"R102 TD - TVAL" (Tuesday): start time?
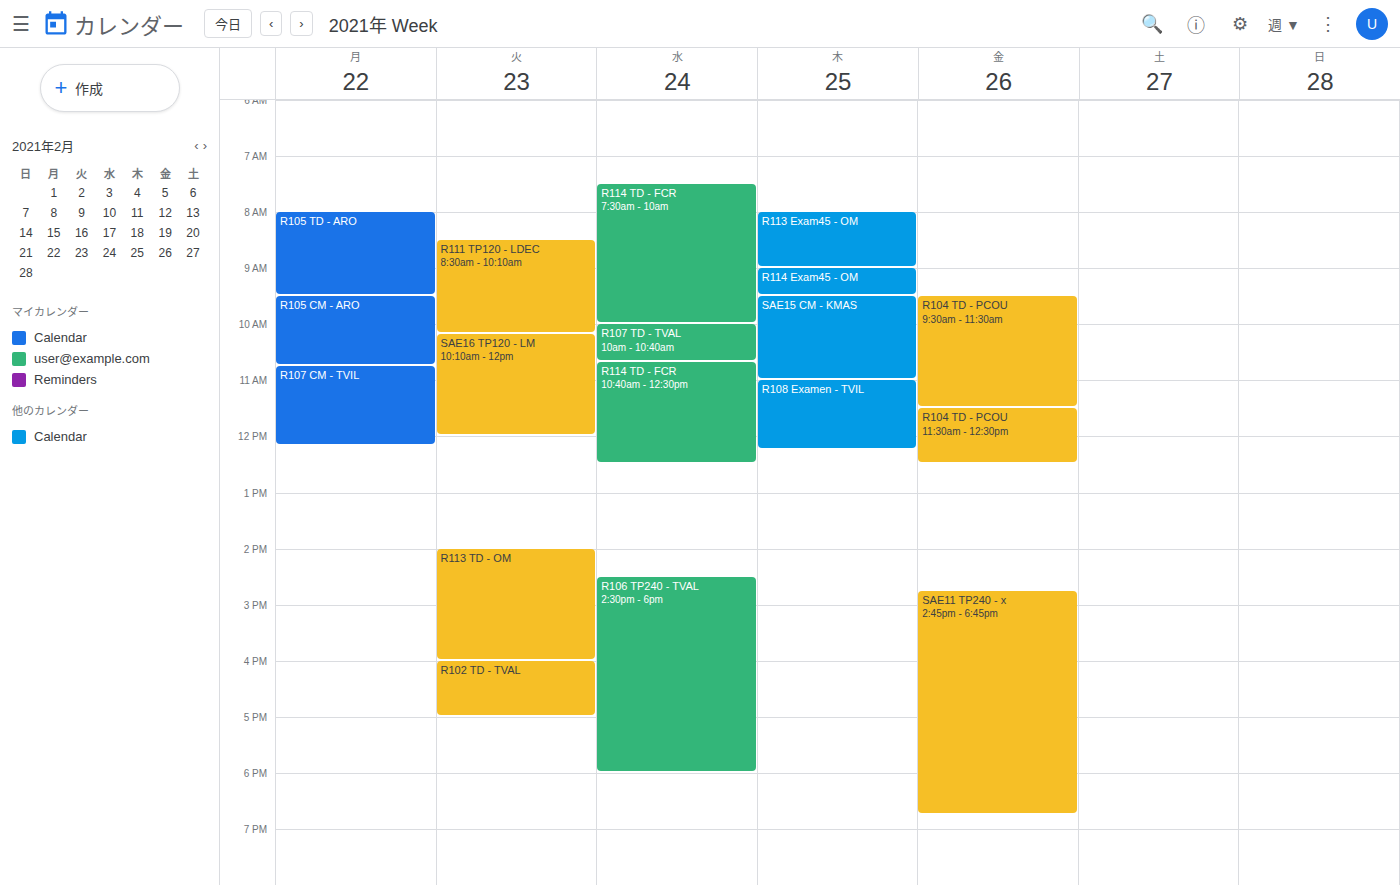
4:00 PM